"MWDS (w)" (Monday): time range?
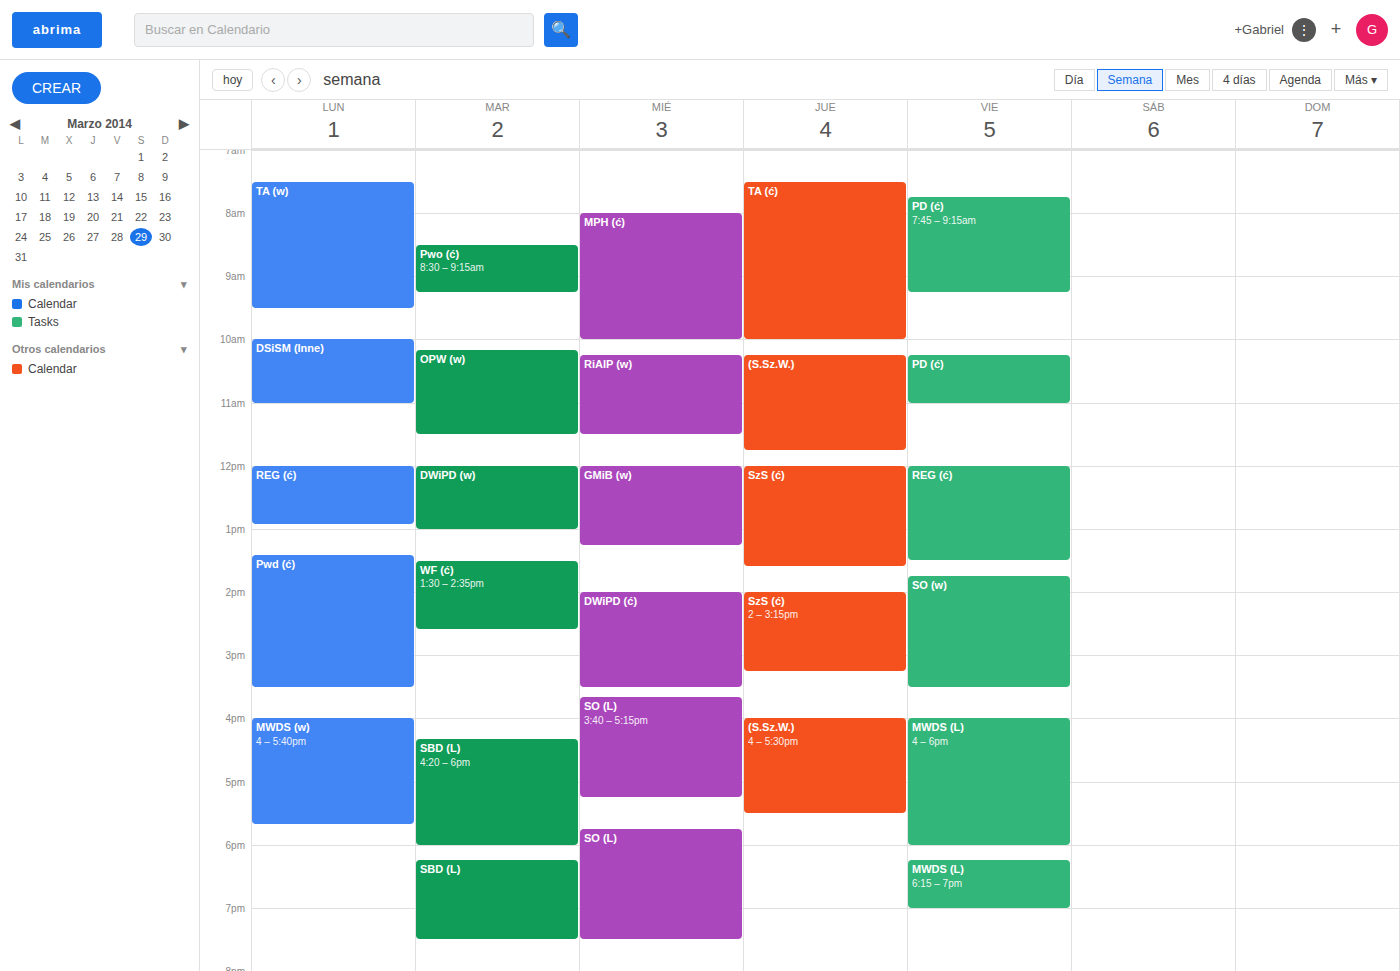
4:00 PM to 5:40 PM